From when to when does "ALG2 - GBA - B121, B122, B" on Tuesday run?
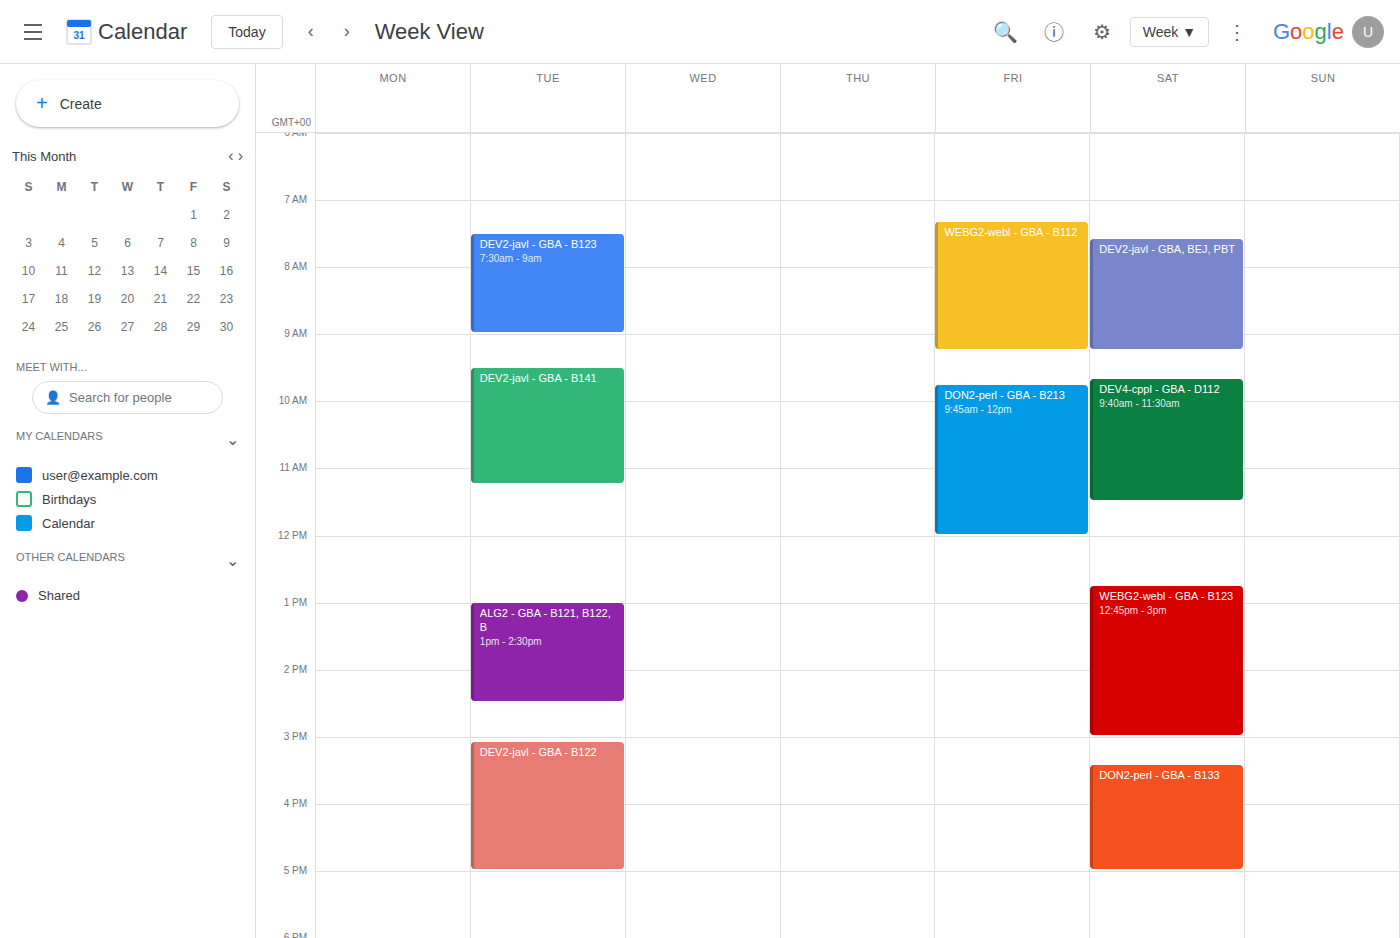
1:00 PM to 2:30 PM